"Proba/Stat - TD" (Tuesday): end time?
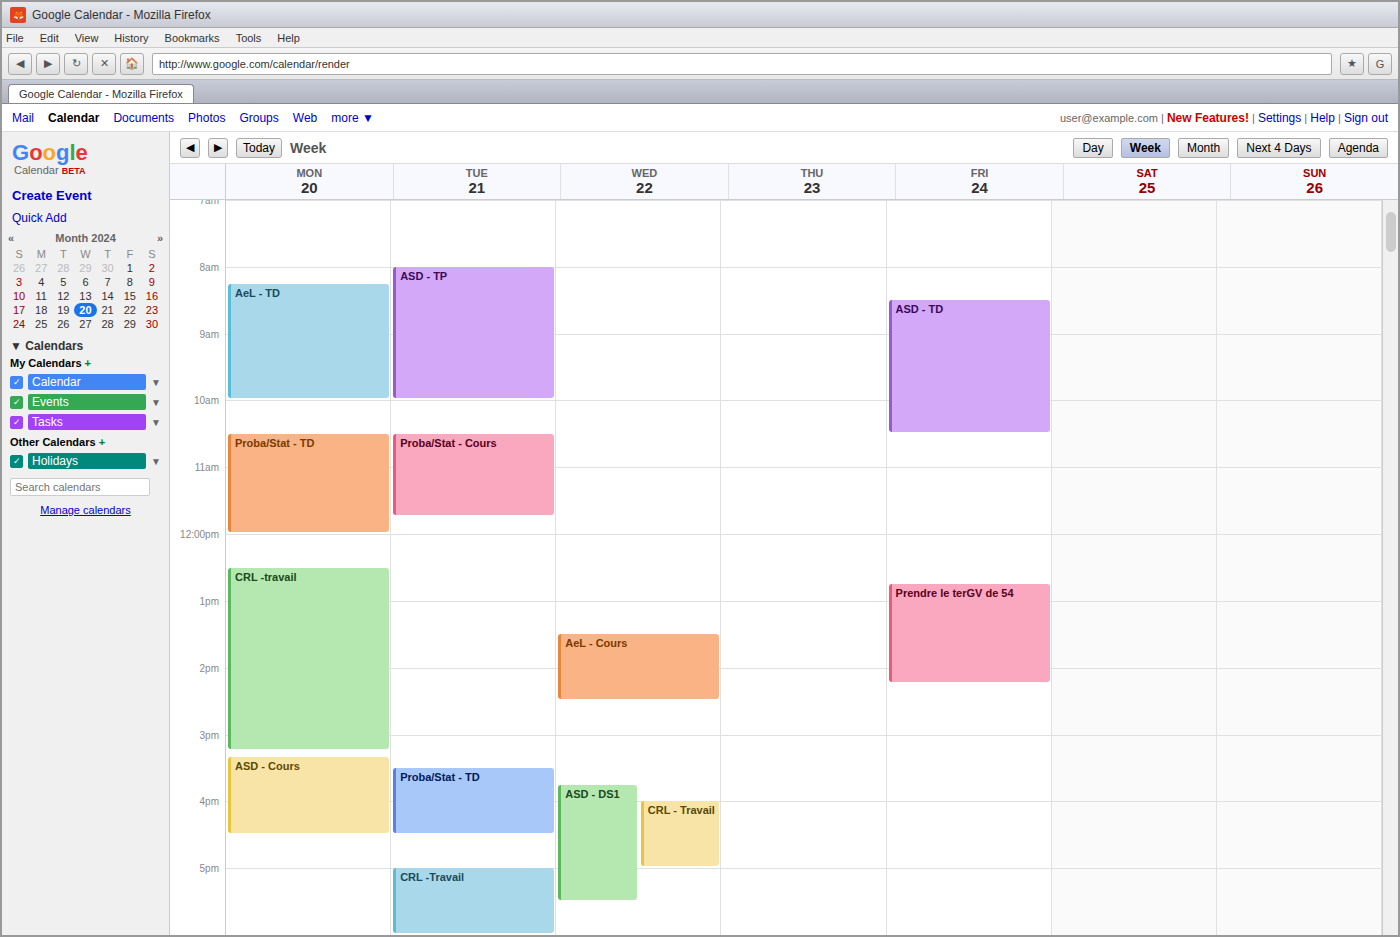
4:30 PM